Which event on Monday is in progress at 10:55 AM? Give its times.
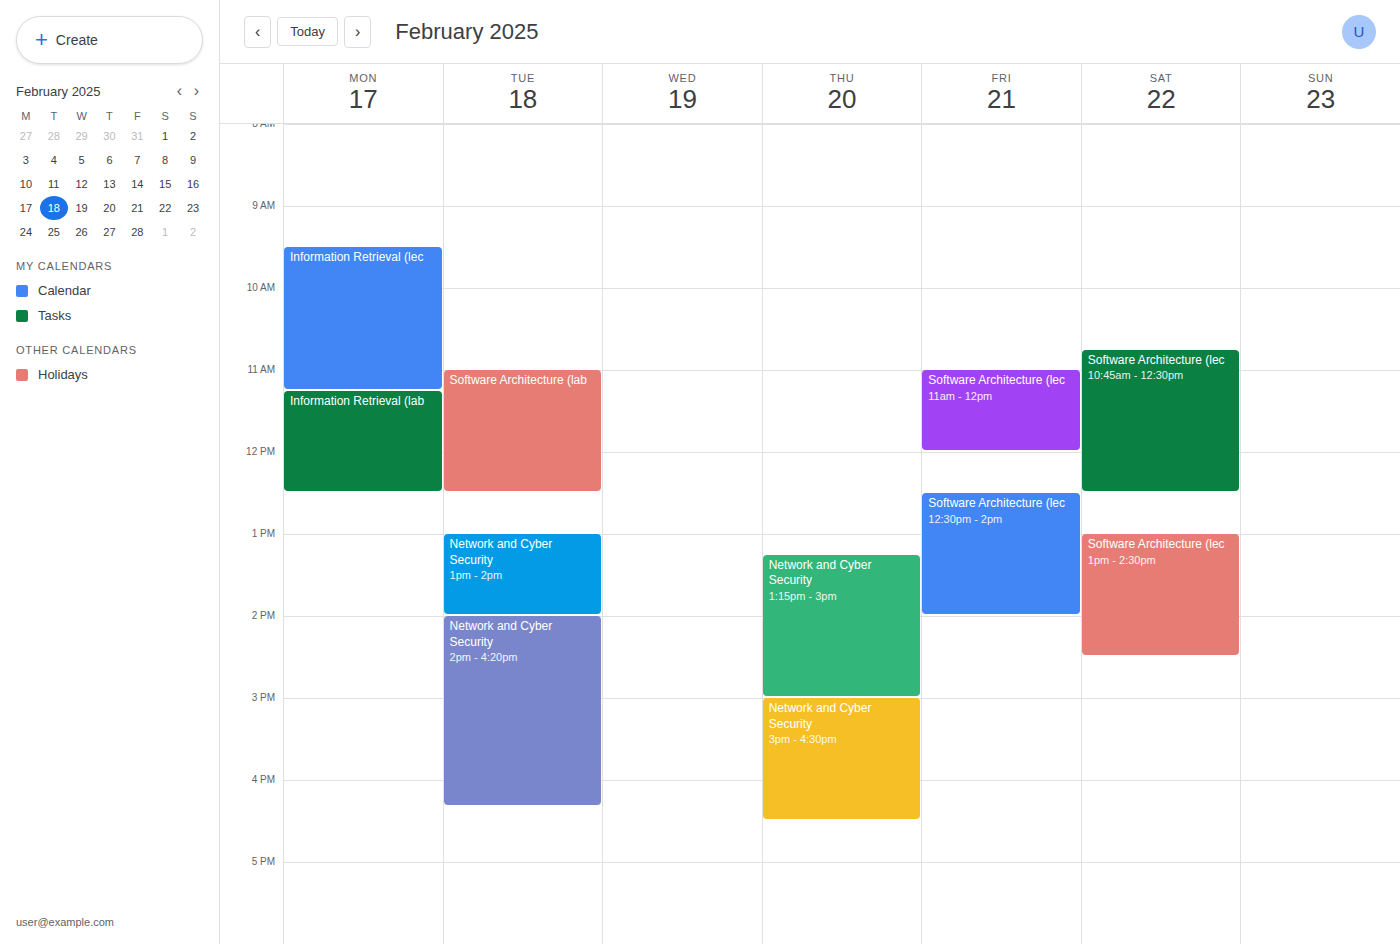
"Information Retrieval (lec", 9:30 AM to 11:15 AM